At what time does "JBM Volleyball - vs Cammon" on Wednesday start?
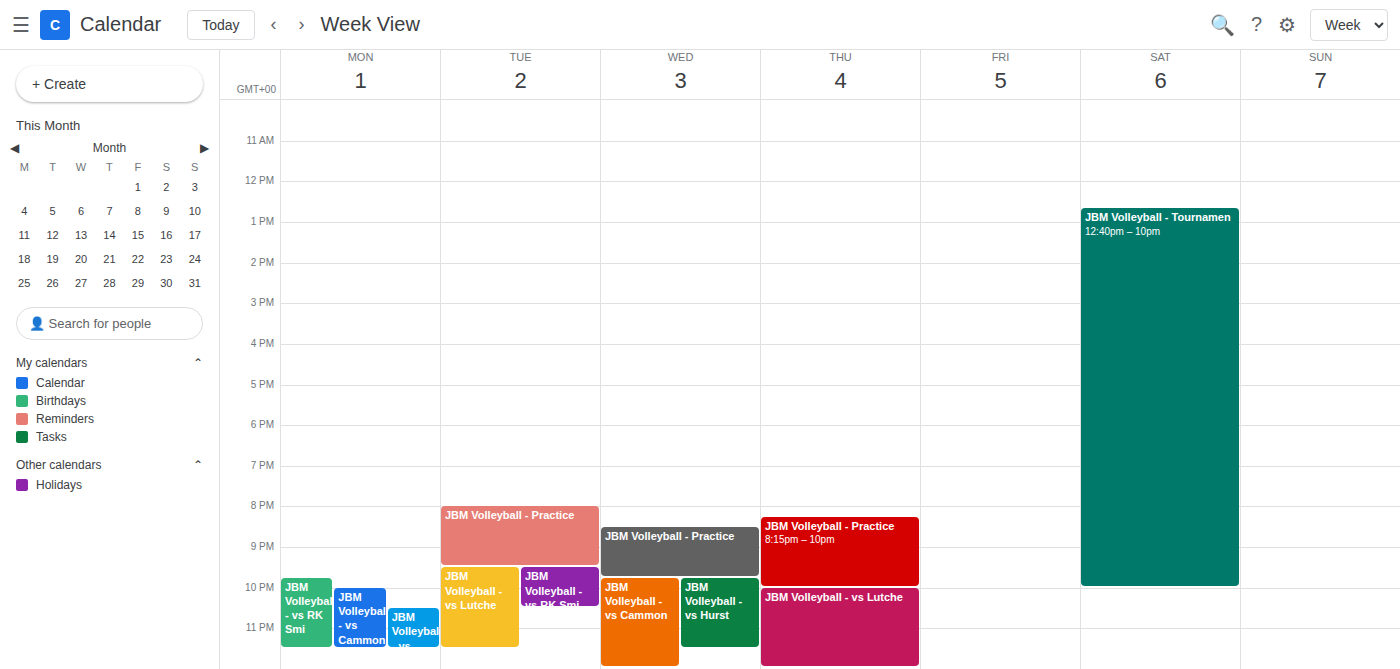
9:45 PM